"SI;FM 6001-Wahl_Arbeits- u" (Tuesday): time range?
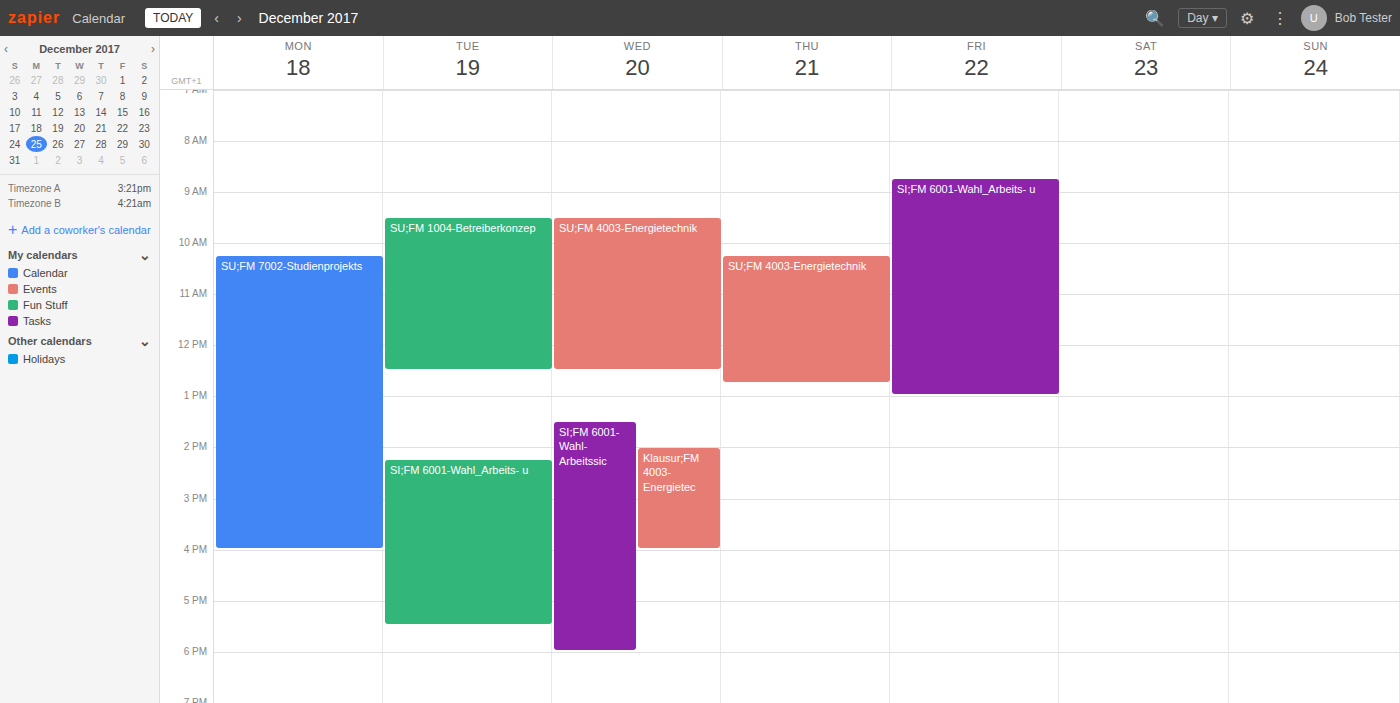
14:15 to 17:30